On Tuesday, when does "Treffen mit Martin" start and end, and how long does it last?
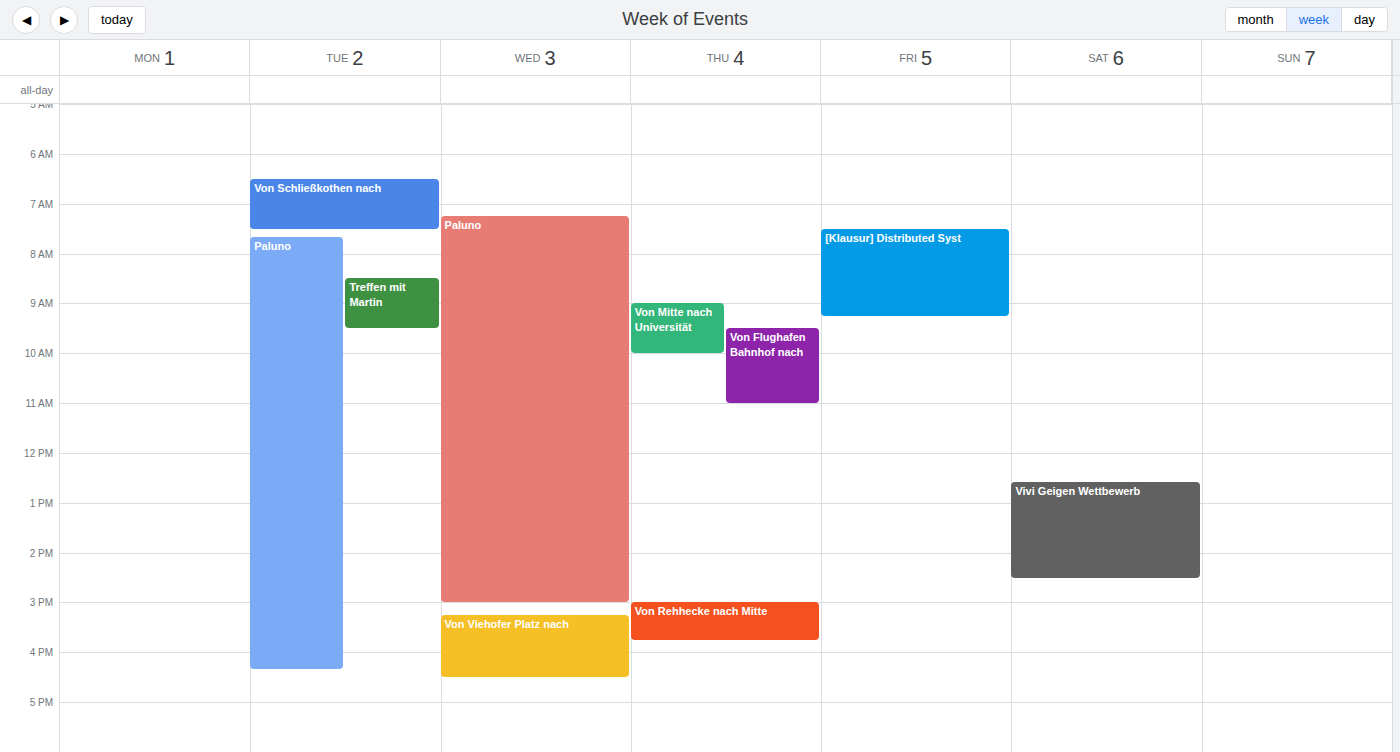
8:30 AM to 9:30 AM, 1 hour